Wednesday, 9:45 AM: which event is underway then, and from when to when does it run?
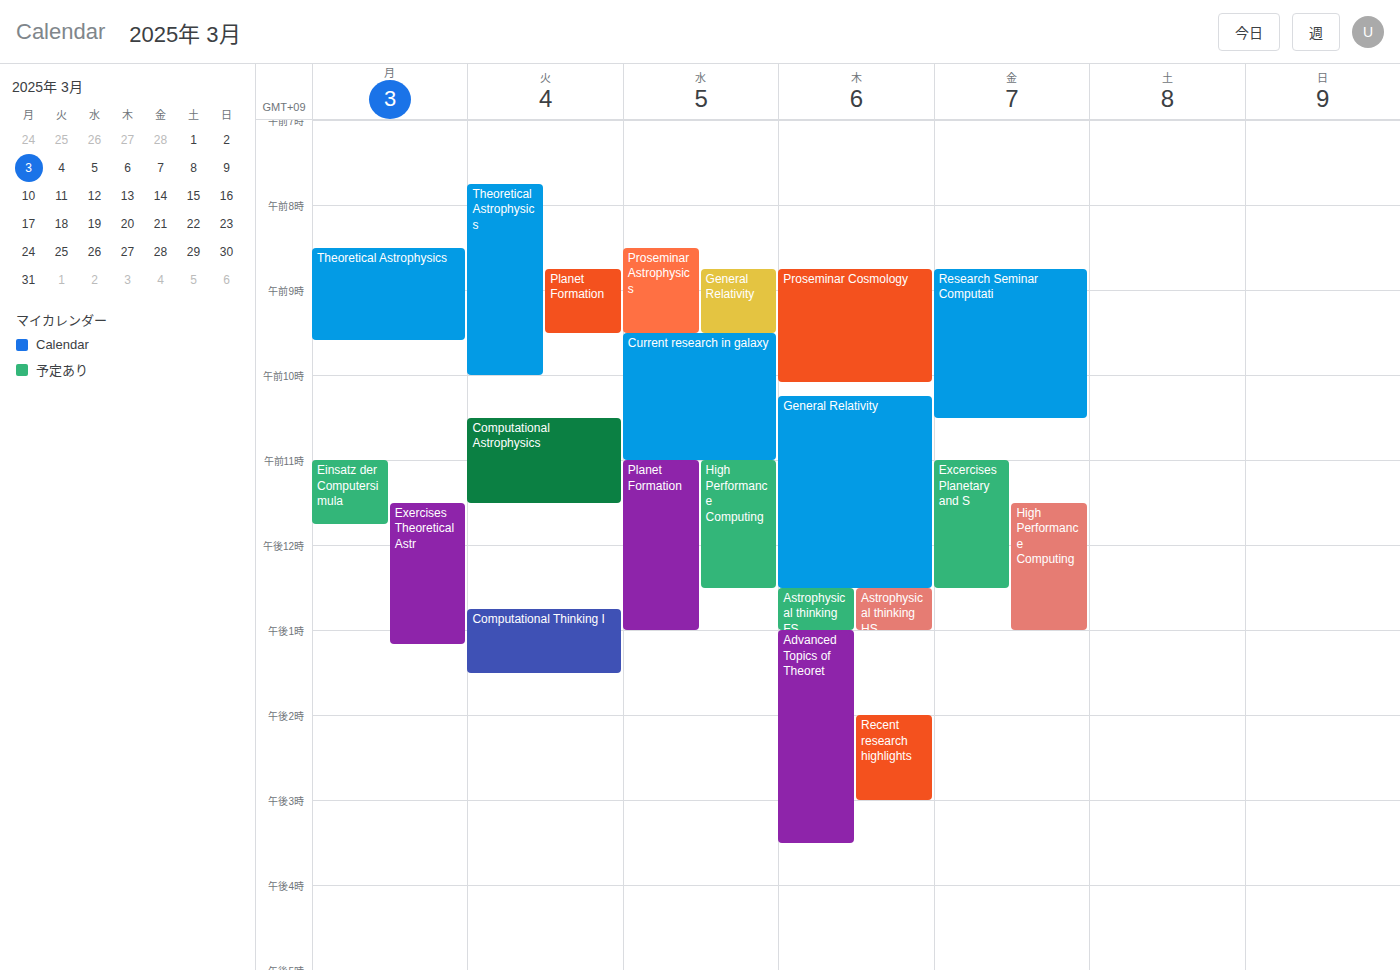
"Current research in galaxy", 9:30 AM to 11:00 AM